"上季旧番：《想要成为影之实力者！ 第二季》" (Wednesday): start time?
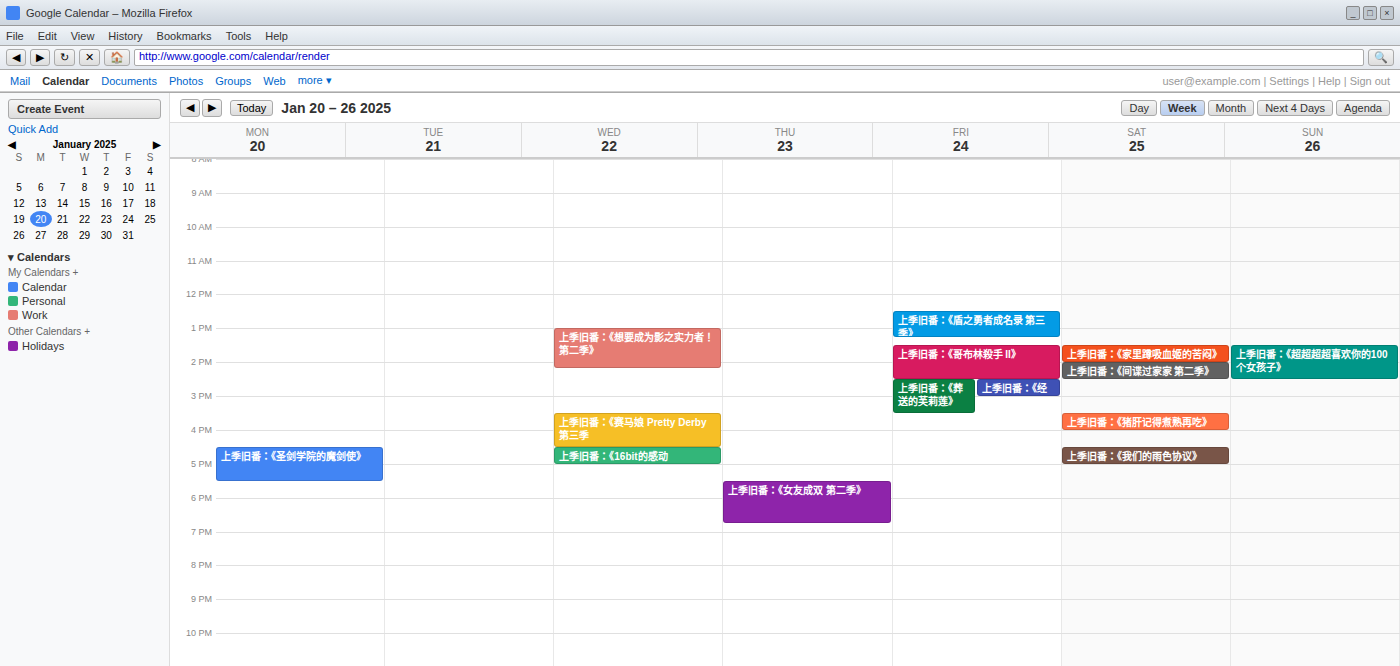
13:00